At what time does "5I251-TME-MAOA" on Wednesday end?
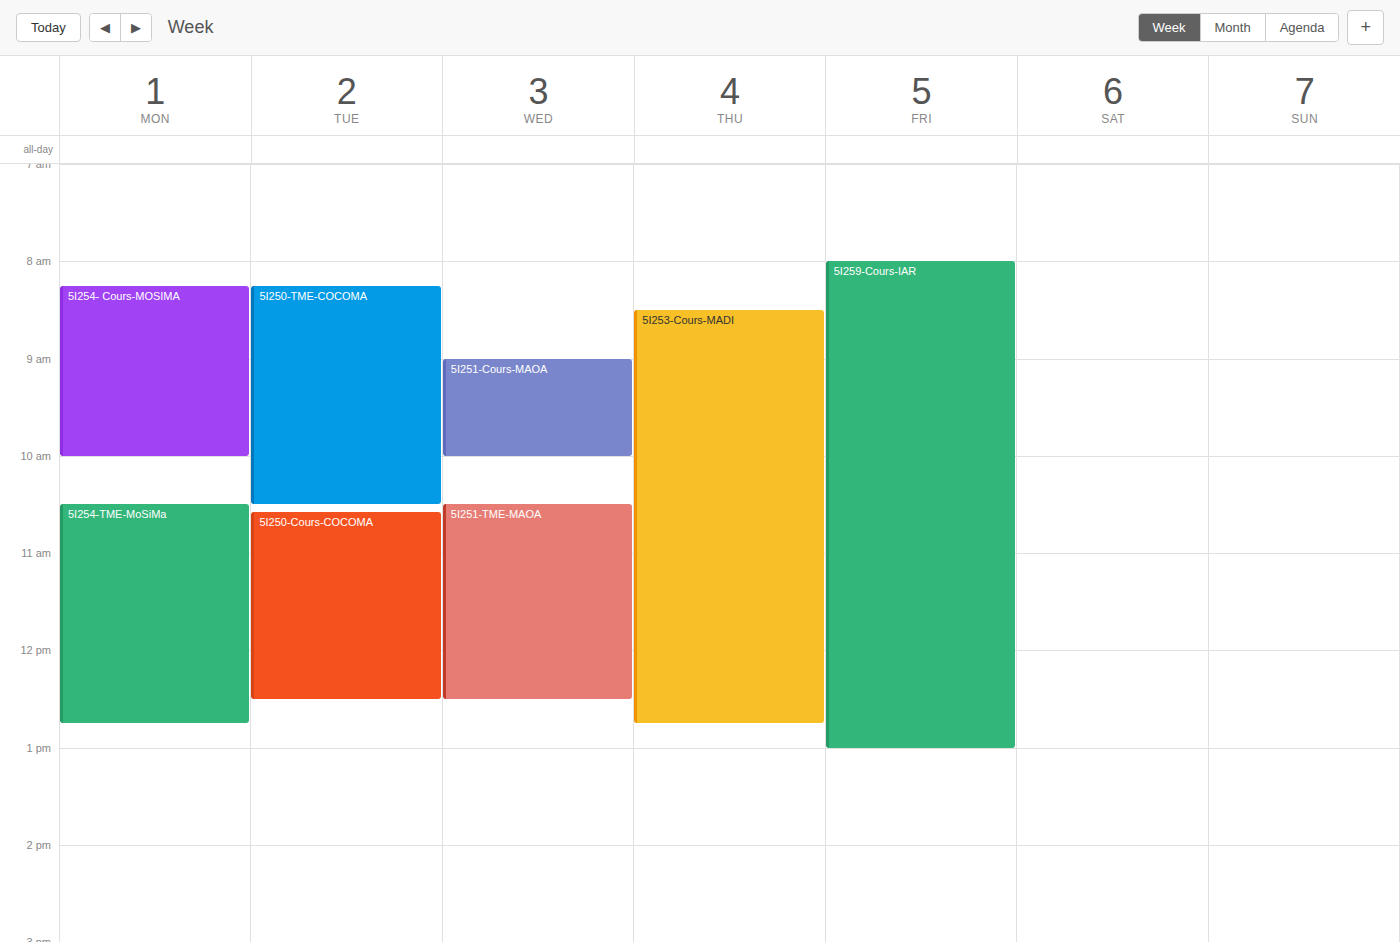
12:30 PM